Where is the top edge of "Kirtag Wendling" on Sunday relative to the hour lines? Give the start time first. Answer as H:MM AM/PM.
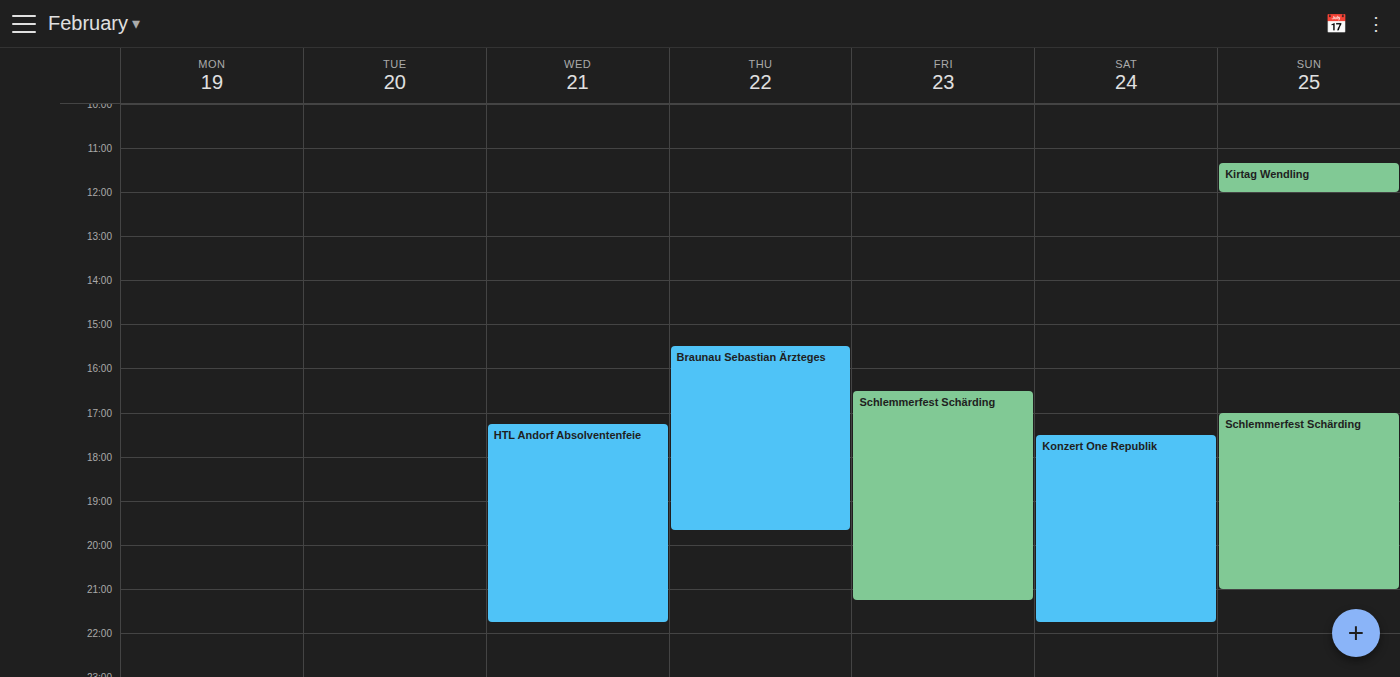
11:20 AM -- neither: 20 minutes below the 11 AM line and 40 minutes above the 12 PM line.